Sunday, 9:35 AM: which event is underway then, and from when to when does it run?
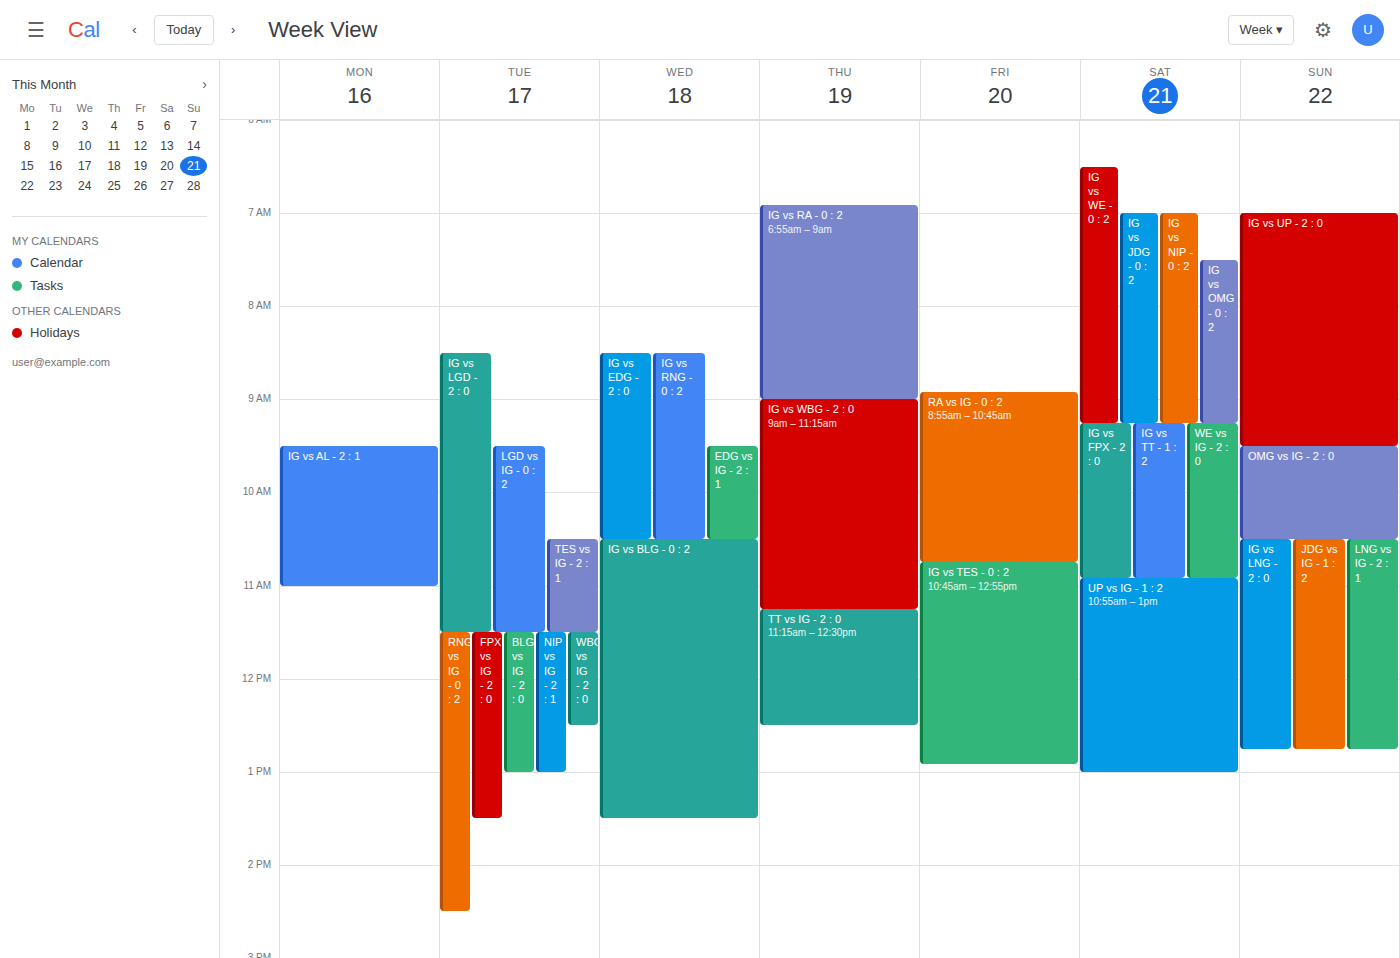
"OMG vs IG - 2 : 0", 9:30 AM to 10:30 AM